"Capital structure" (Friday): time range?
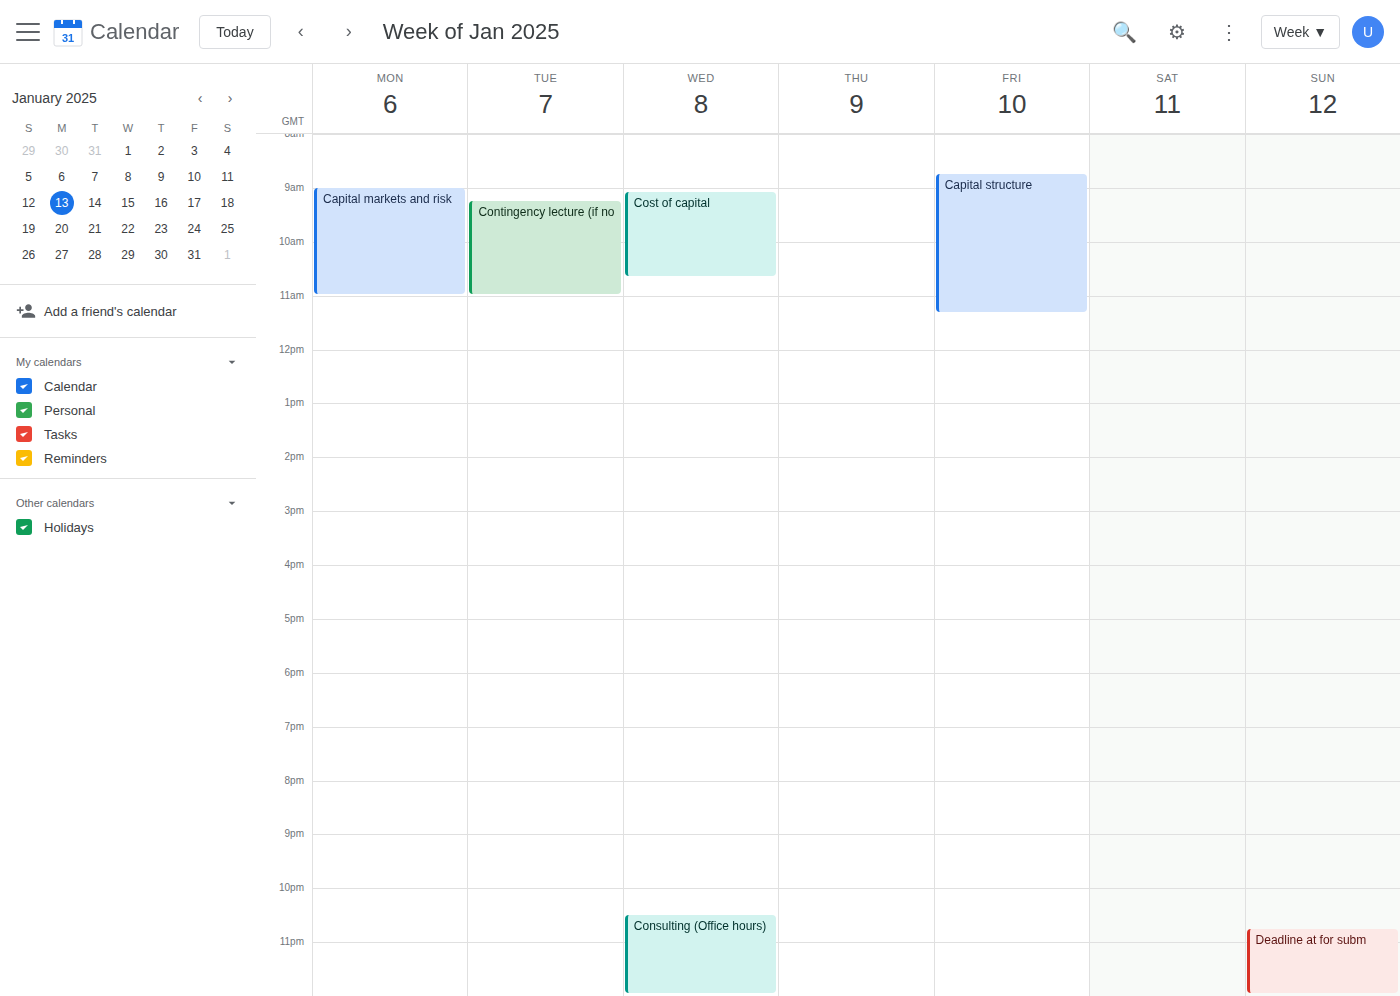
8:45 AM to 11:20 AM